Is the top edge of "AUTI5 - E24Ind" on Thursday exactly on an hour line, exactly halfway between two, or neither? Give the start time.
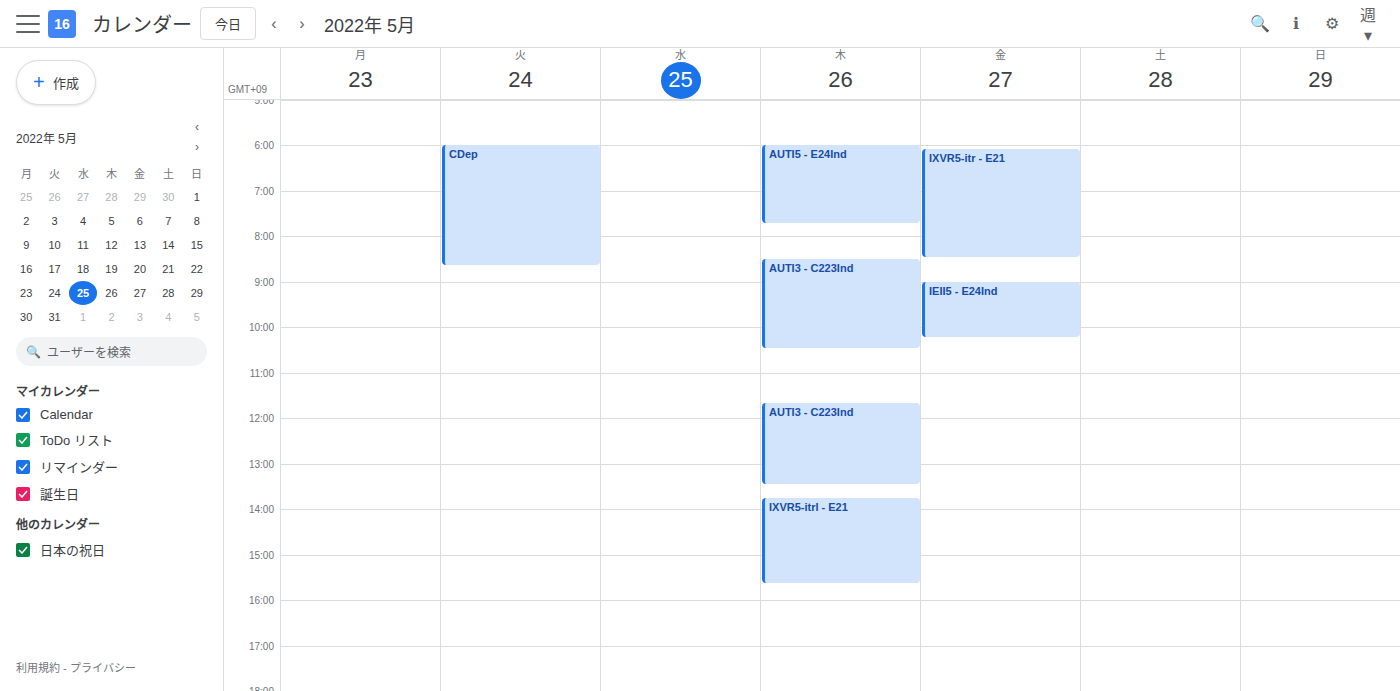
6:00 AM -- exactly on the 6 AM line.